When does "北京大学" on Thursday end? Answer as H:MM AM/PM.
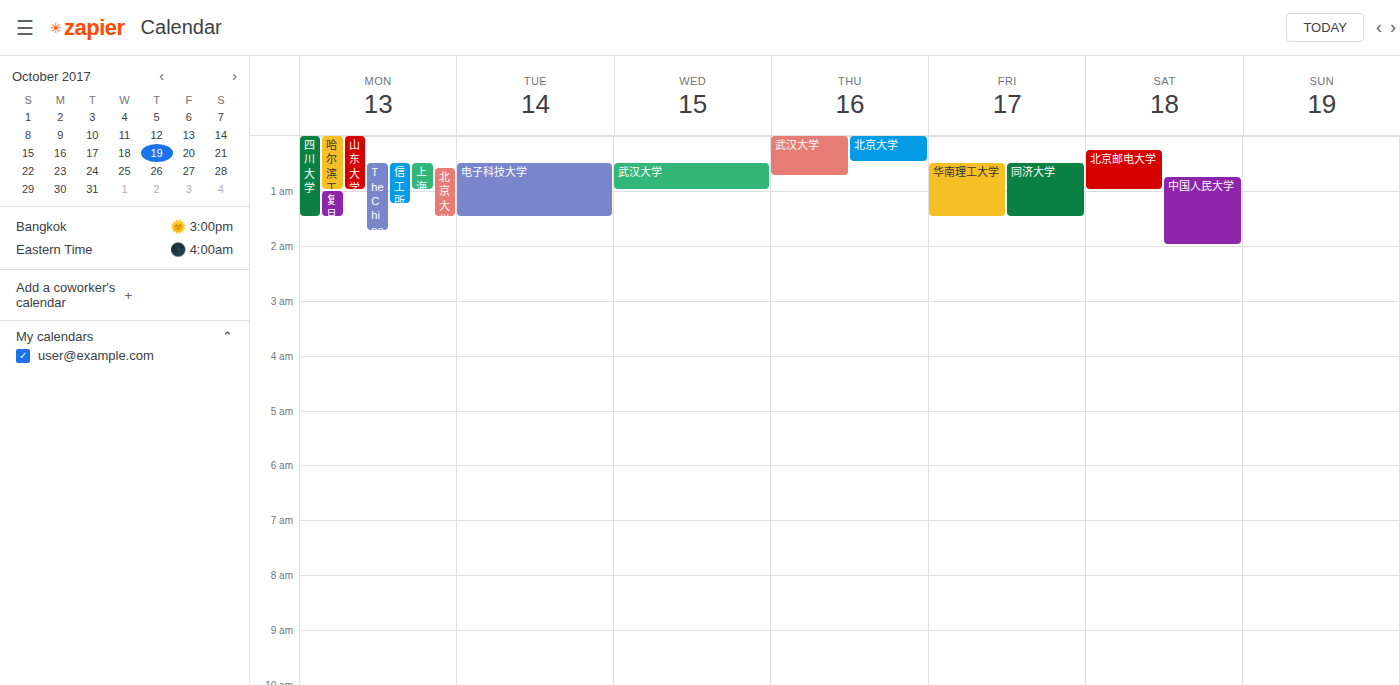
12:30 AM